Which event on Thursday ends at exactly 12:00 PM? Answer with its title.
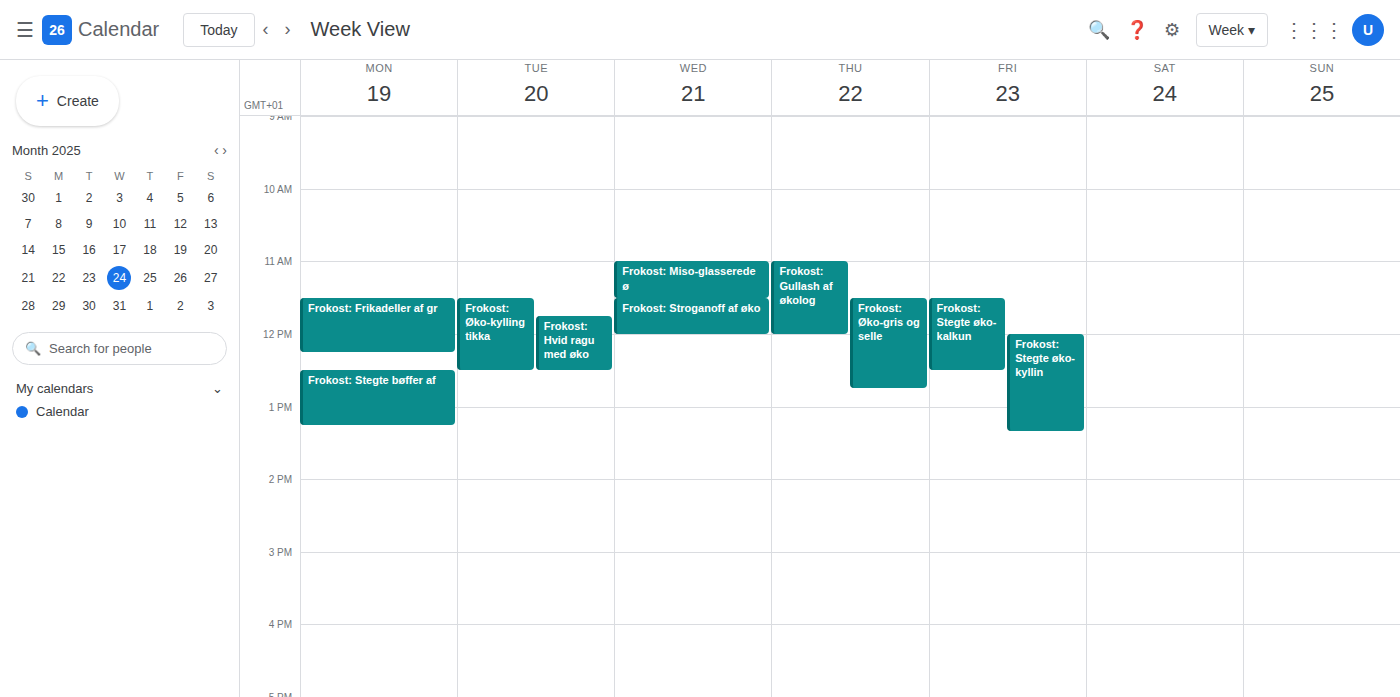
"Frokost: Gullash af økolog"